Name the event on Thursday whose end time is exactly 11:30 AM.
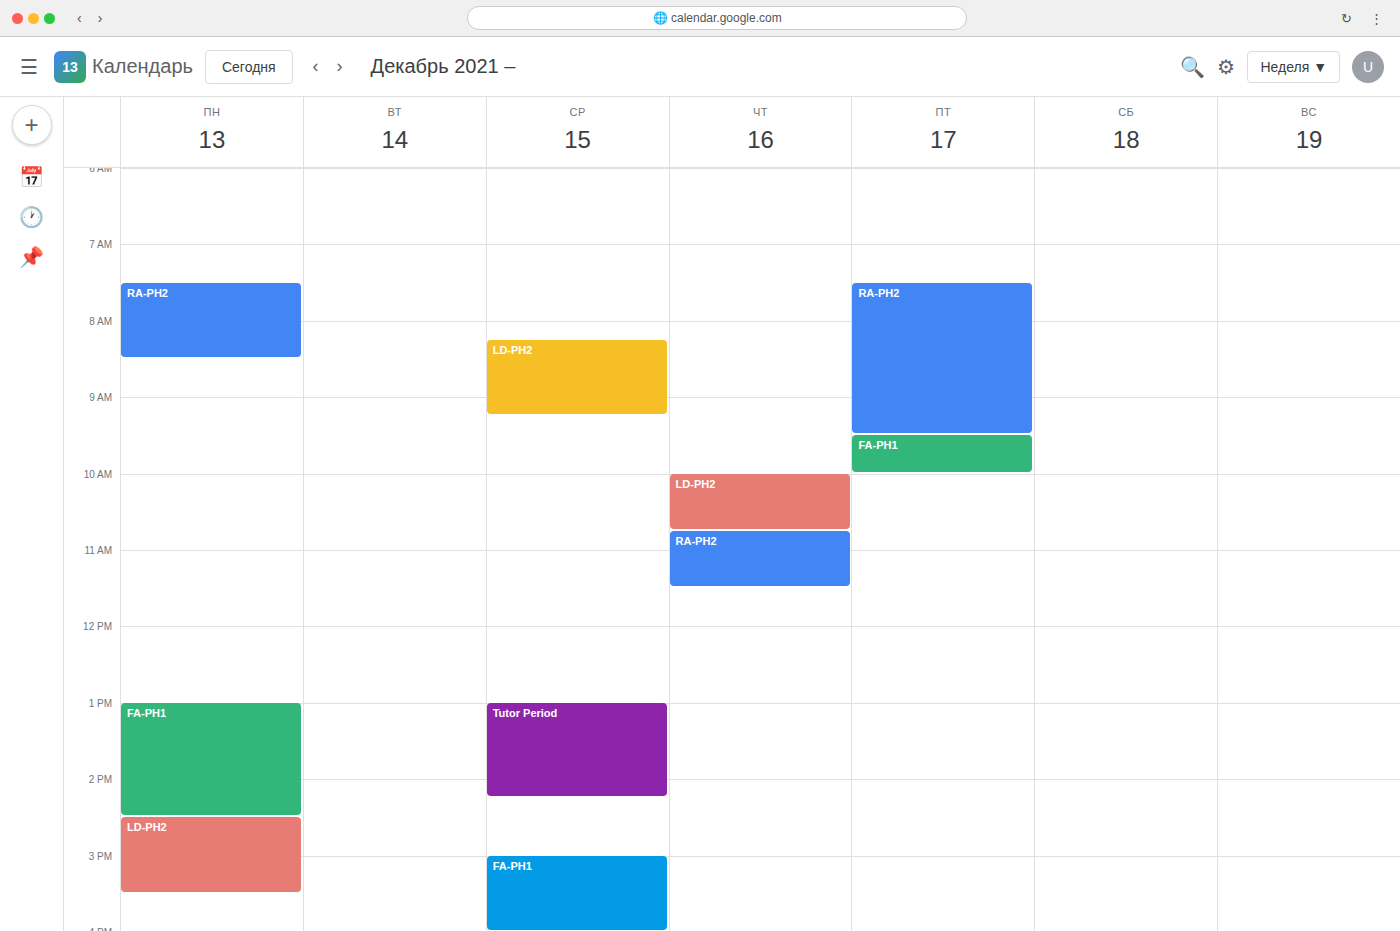
"RA-PH2"